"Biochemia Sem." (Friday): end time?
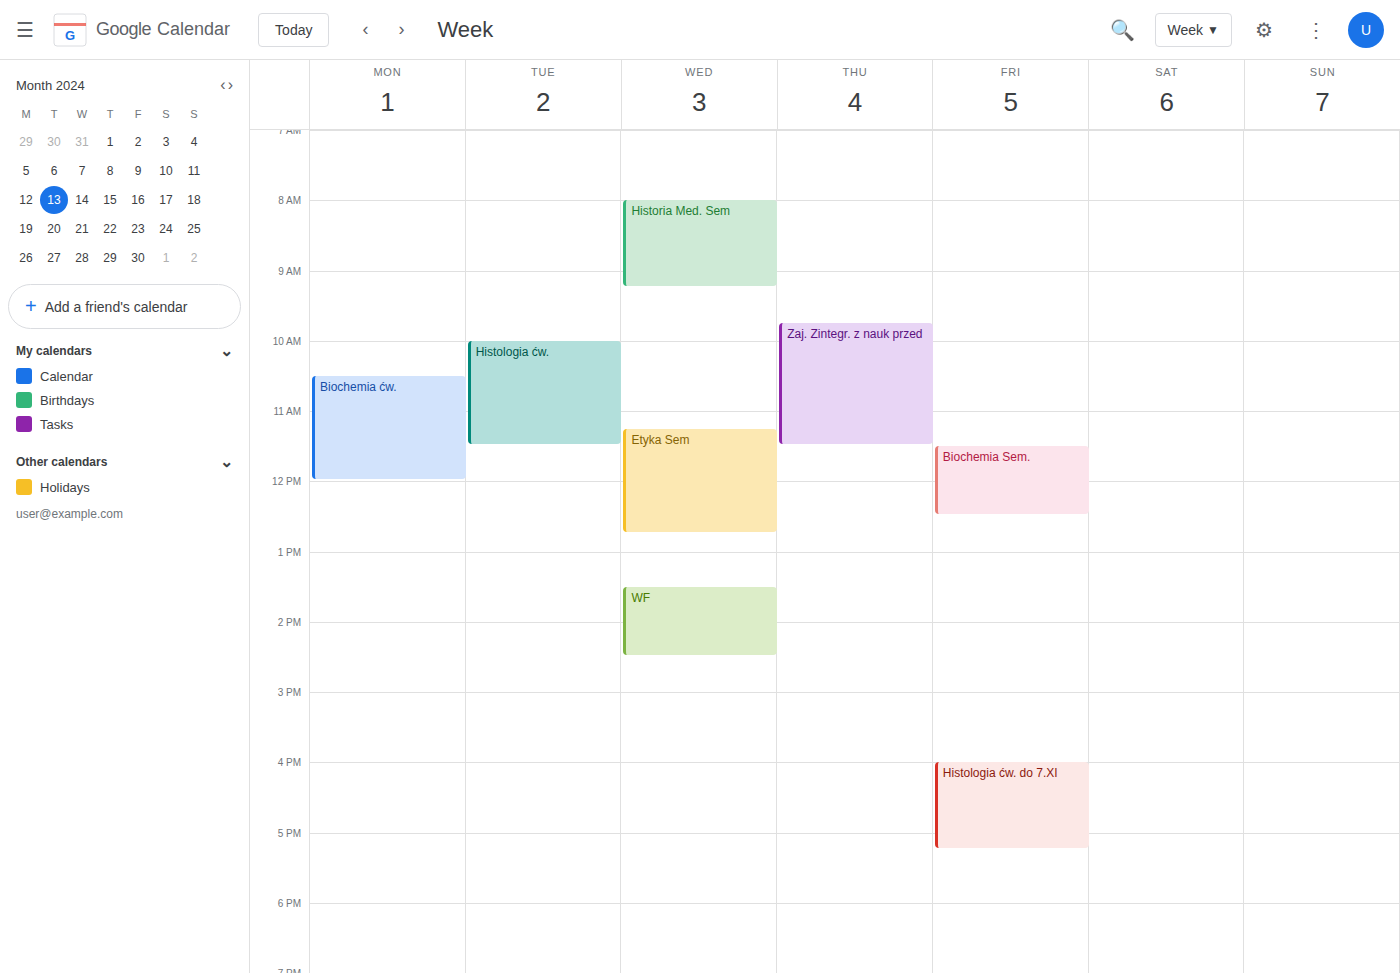
12:30 PM